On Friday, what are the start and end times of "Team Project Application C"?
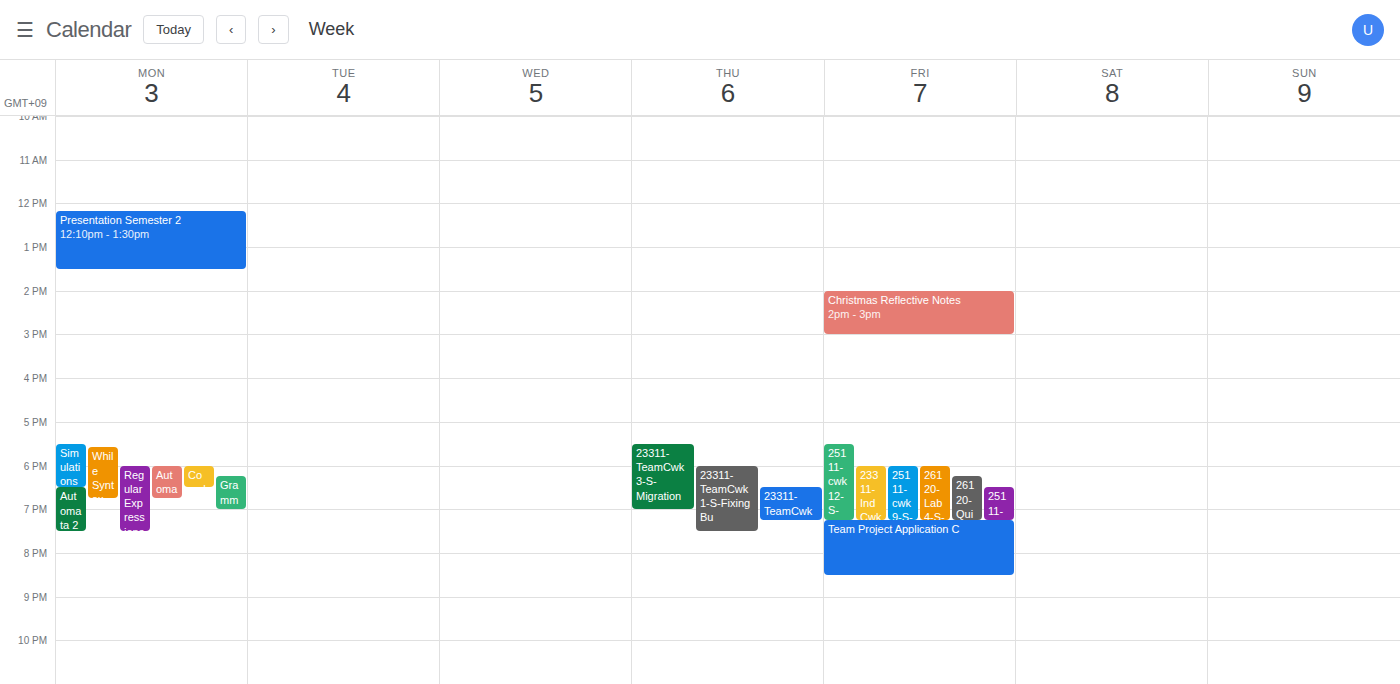
19:15 to 20:30